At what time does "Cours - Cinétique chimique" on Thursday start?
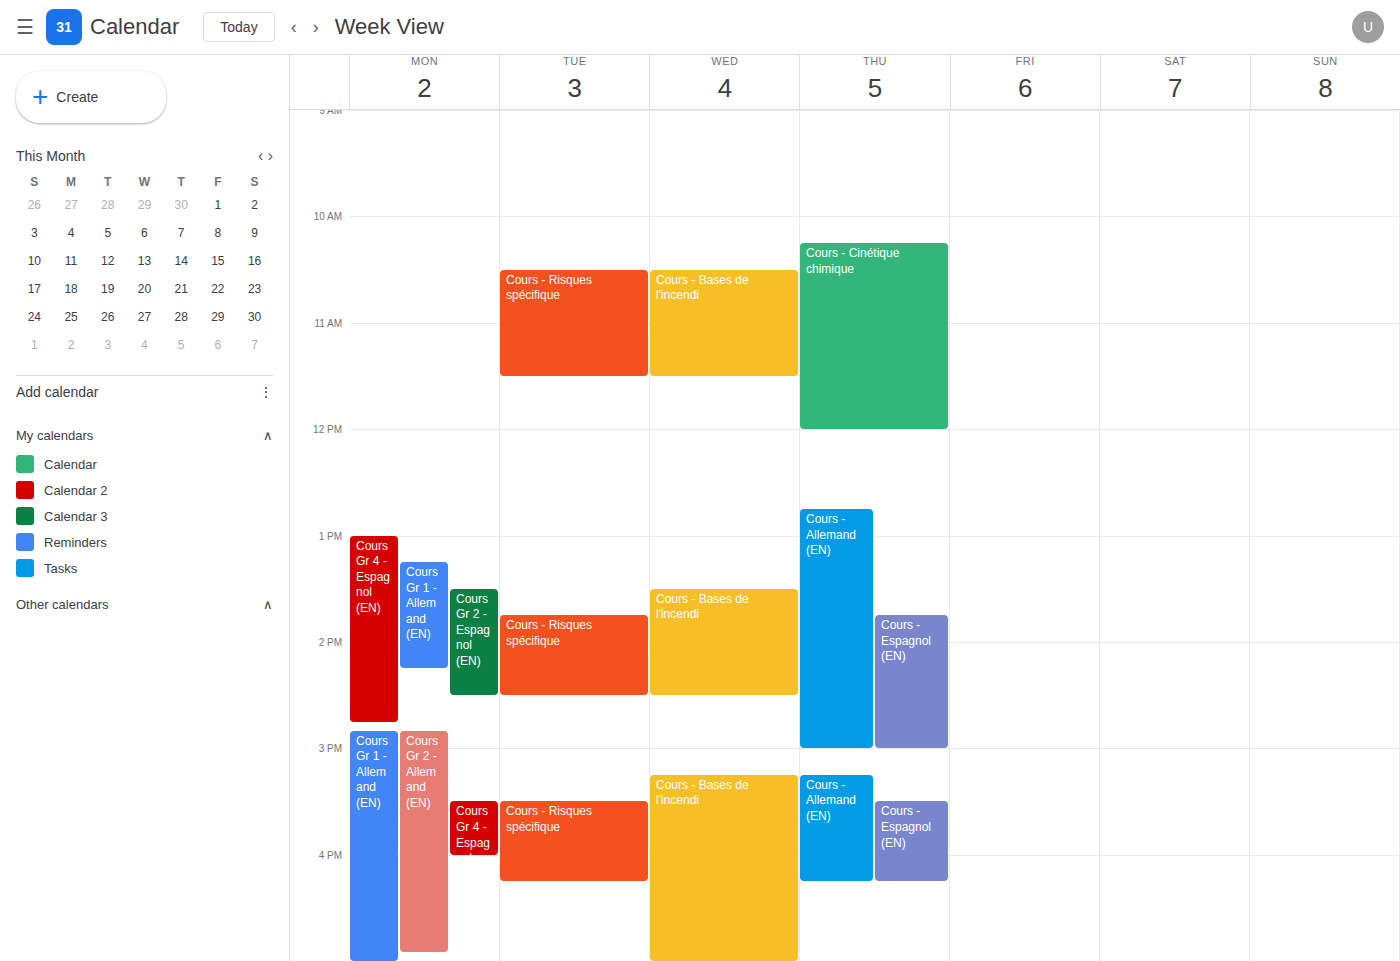
10:15 AM